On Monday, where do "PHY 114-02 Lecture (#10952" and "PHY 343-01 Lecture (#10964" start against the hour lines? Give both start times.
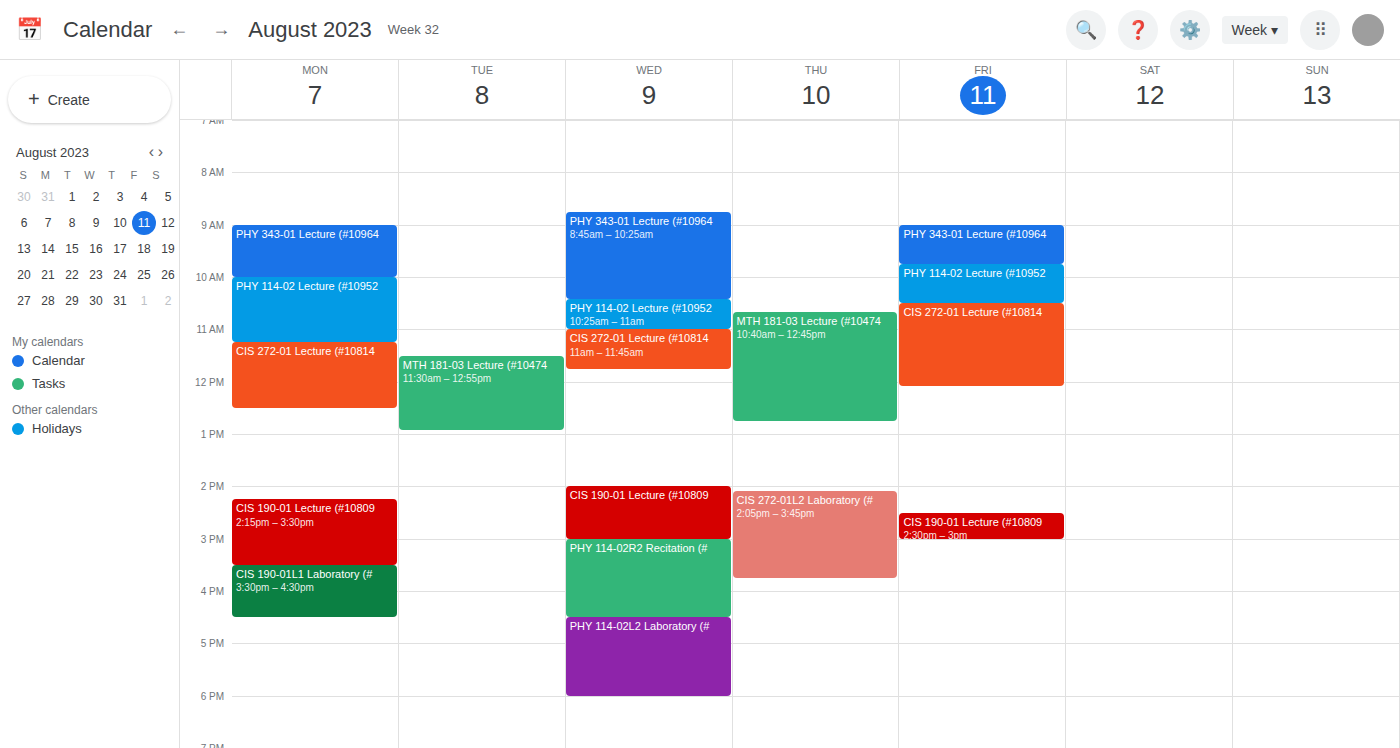
"PHY 114-02 Lecture (#10952": 10:00 AM, exactly on the 10 AM line. "PHY 343-01 Lecture (#10964": 9:00 AM, exactly on the 9 AM line.